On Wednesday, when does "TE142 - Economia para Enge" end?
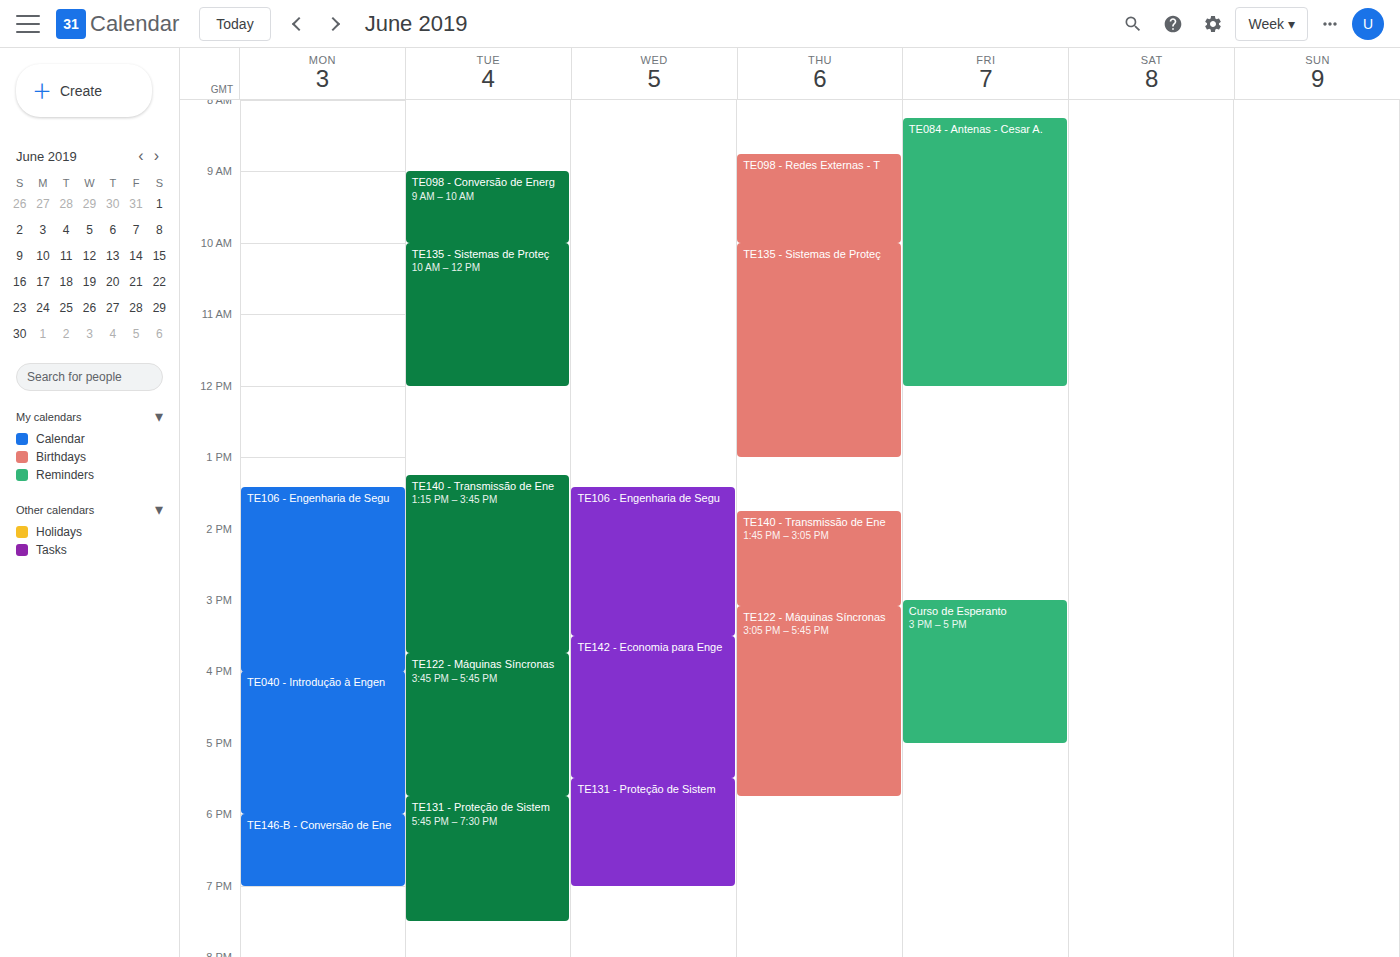
5:30 PM